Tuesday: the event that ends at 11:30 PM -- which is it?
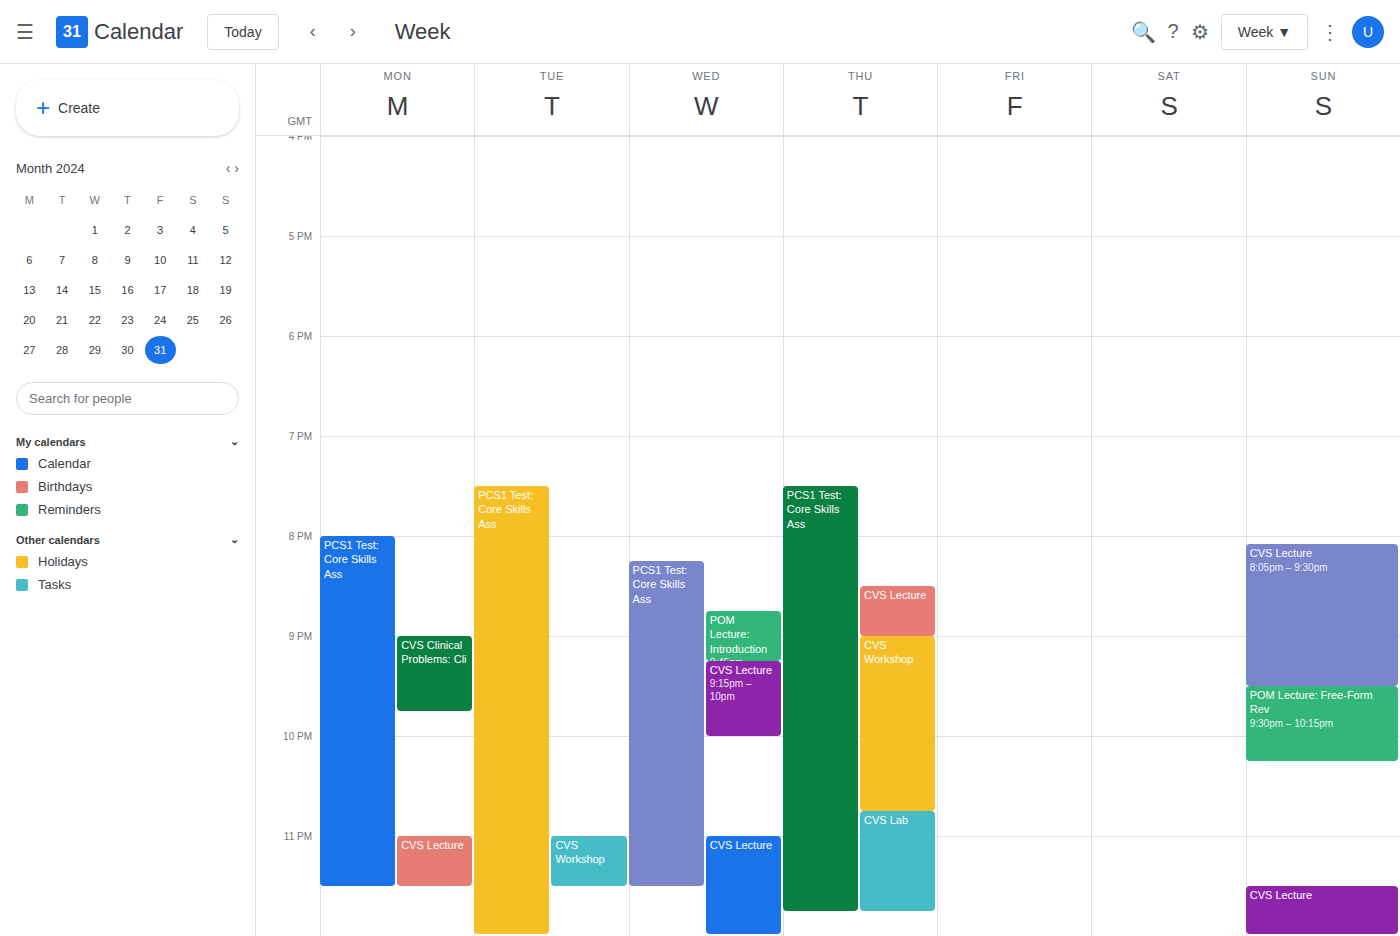
"CVS Workshop"